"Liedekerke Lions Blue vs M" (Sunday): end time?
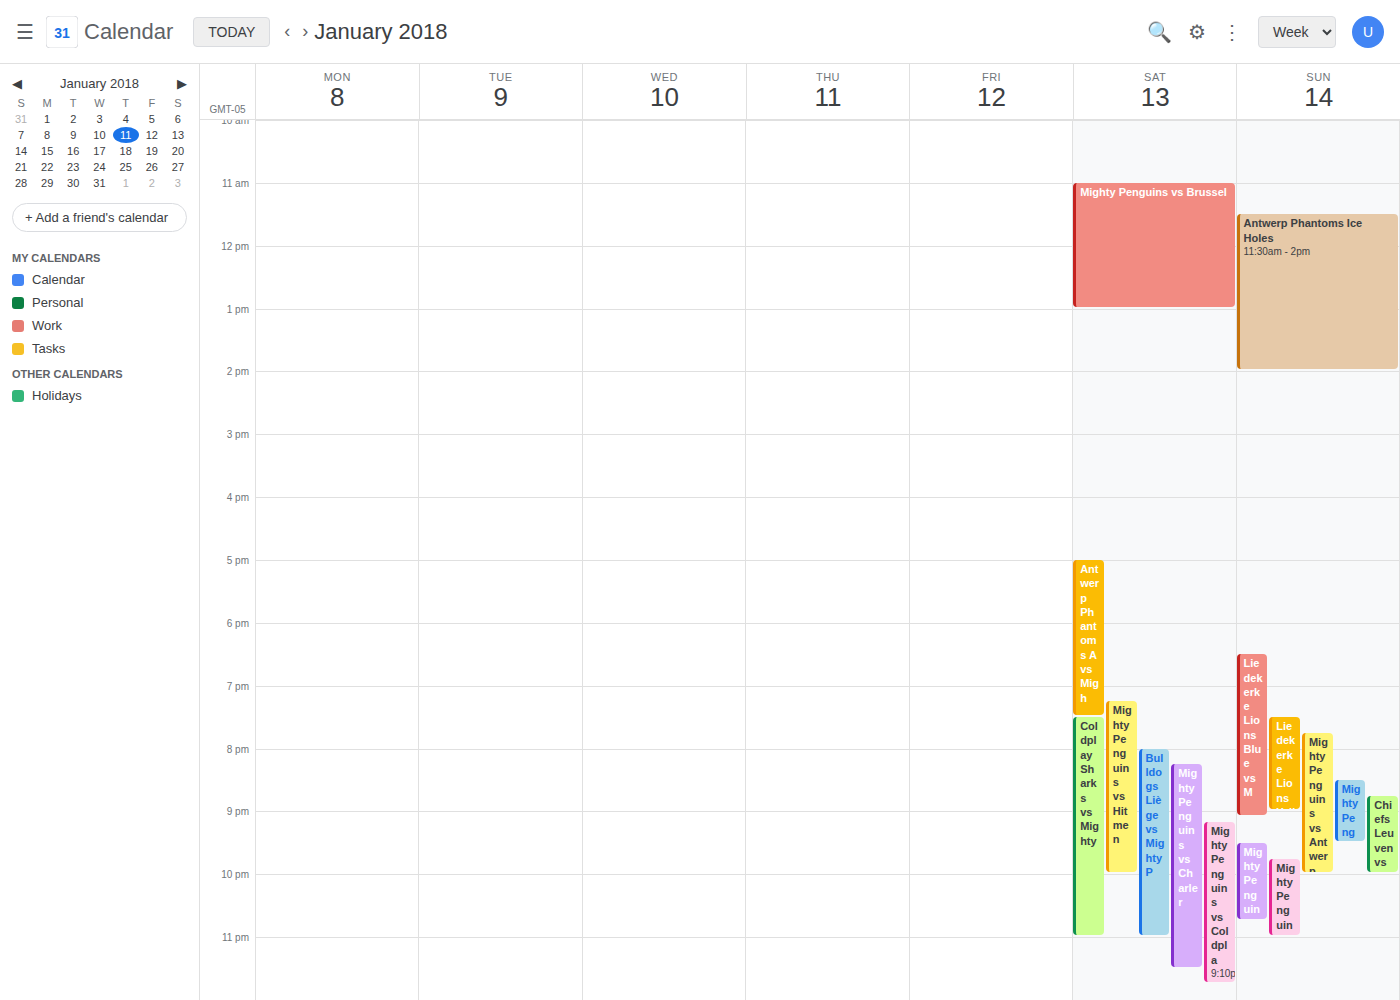
9:05 PM